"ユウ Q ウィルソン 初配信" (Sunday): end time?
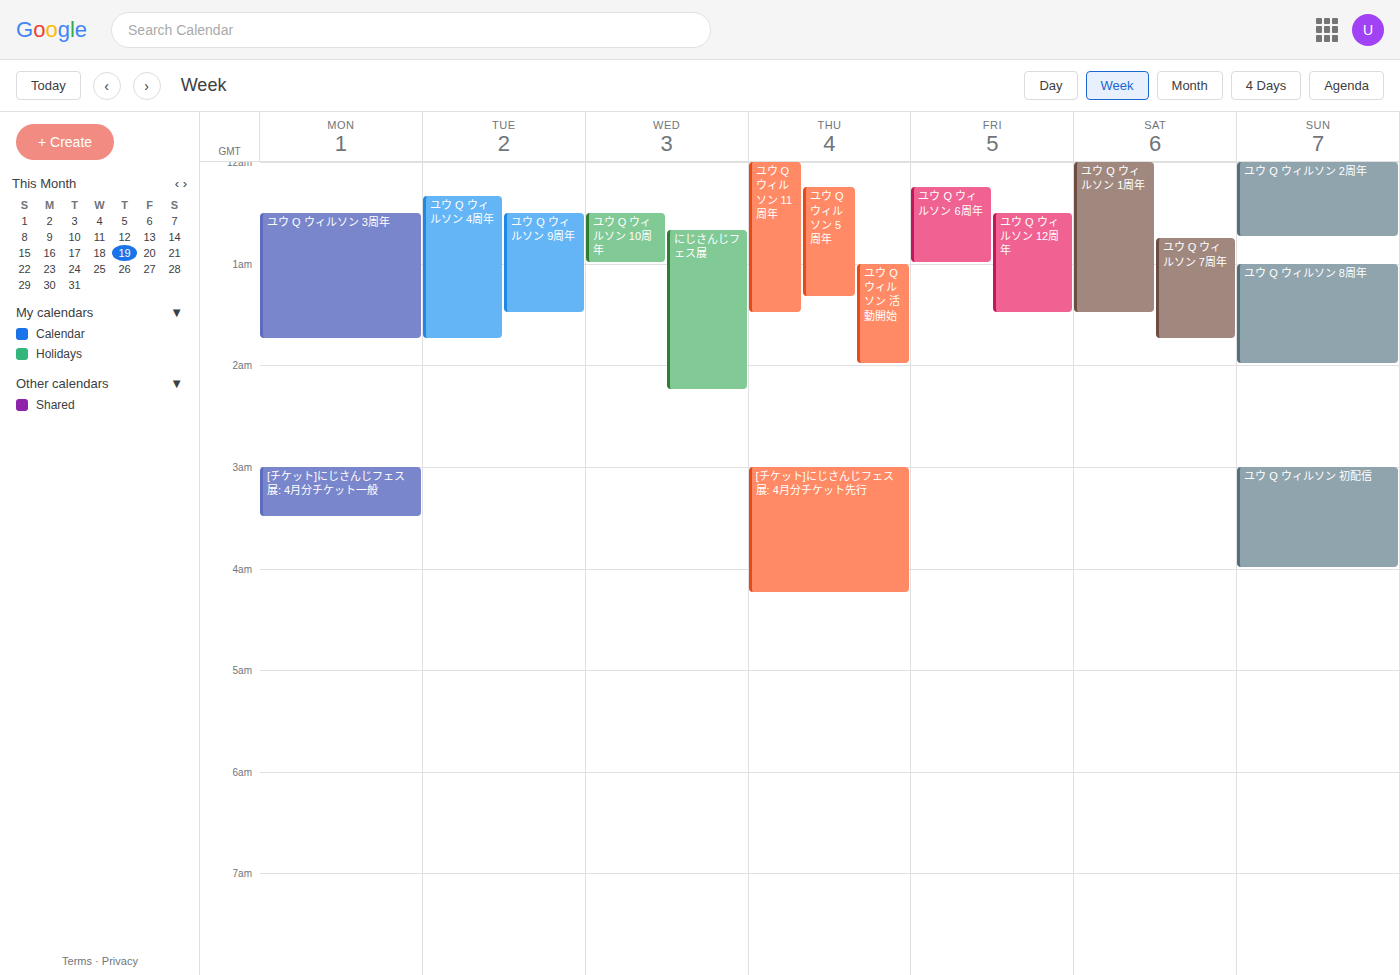
4:00 AM